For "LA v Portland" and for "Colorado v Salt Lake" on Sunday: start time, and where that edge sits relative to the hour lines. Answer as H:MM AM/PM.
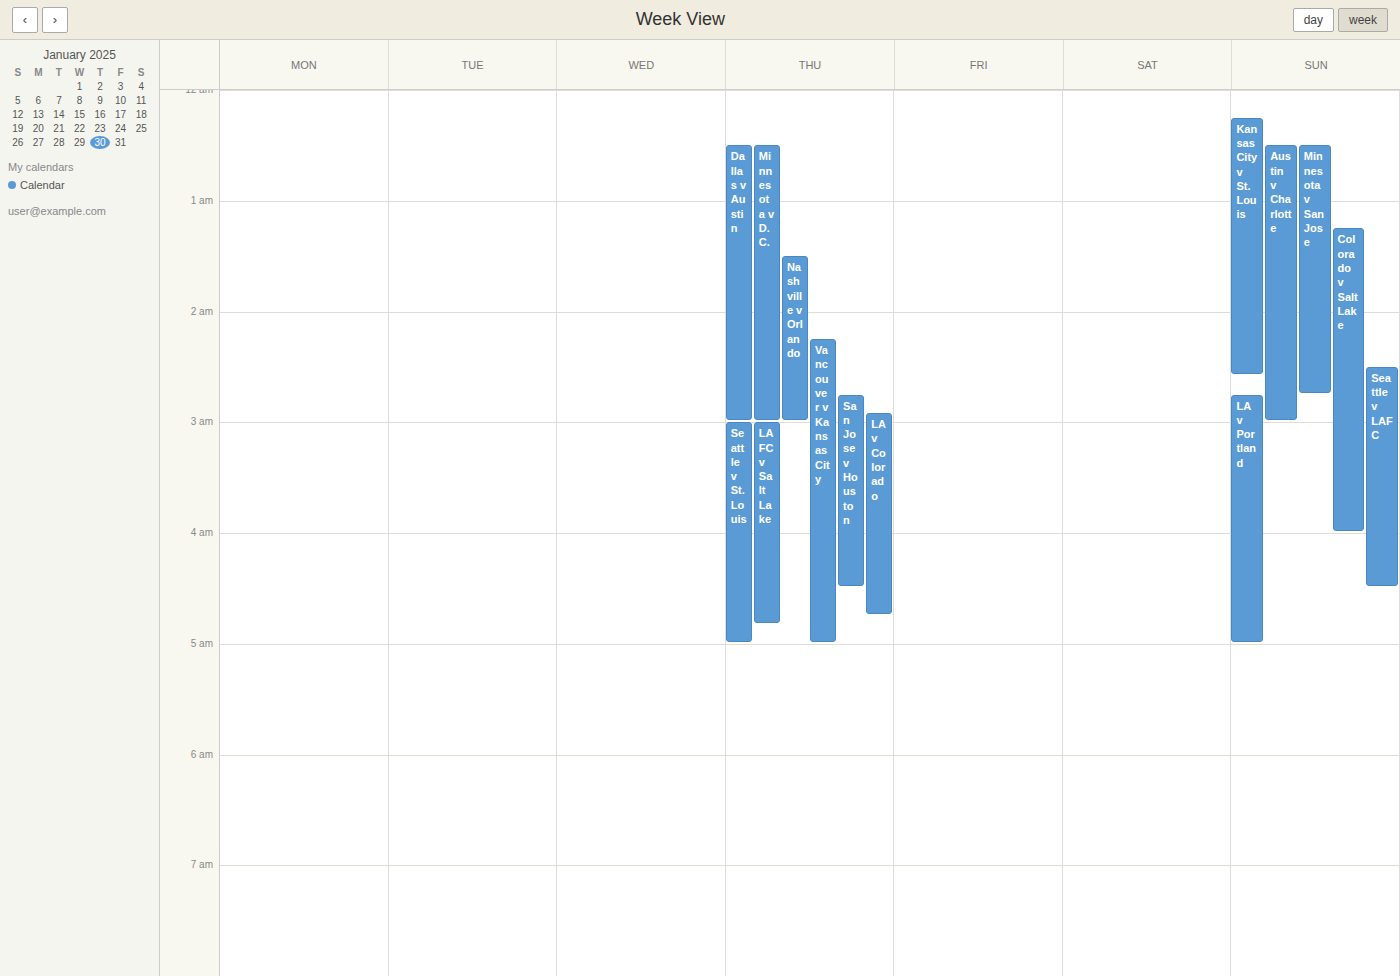
"LA v Portland": 2:45 AM, neither: three quarters of the way from the 2 AM line to the 3 AM line. "Colorado v Salt Lake": 1:15 AM, neither: a quarter of the way from the 1 AM line to the 2 AM line.